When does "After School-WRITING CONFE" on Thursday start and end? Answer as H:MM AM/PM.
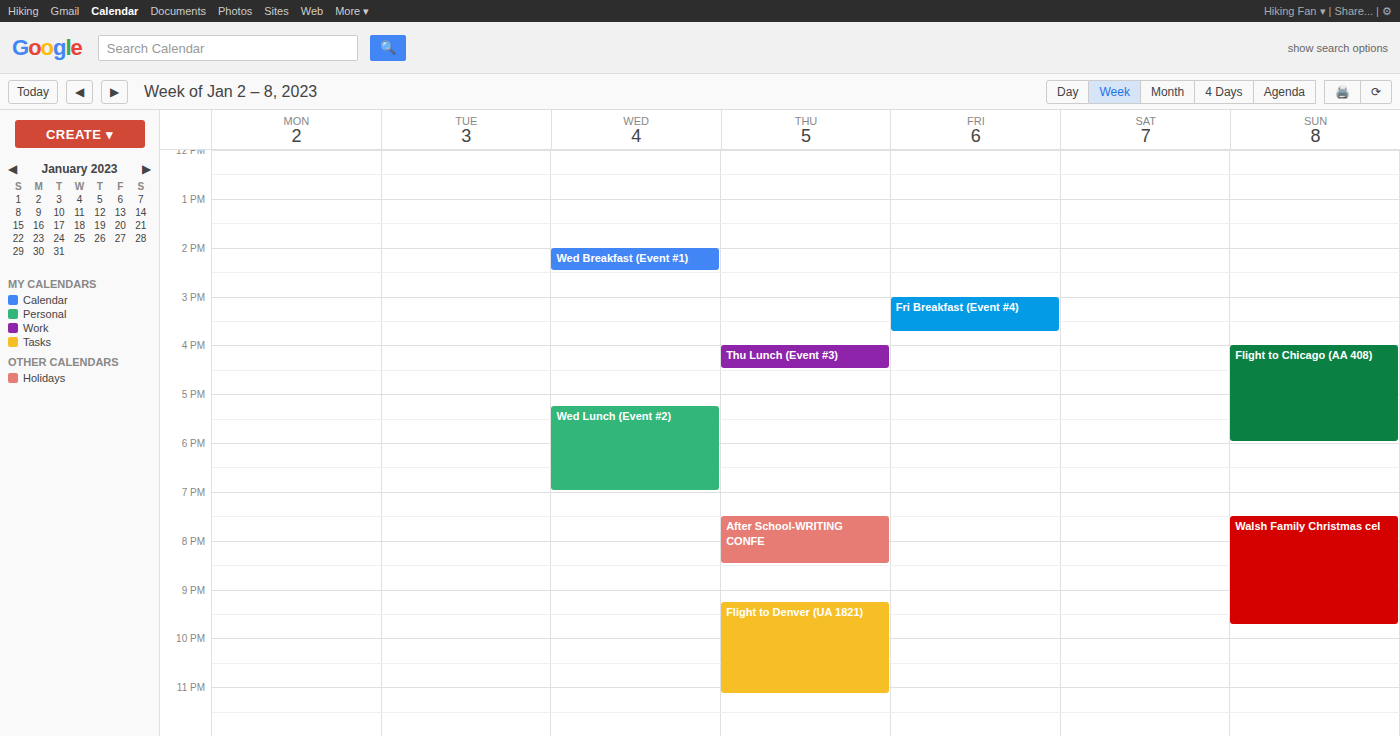
7:30 PM to 8:30 PM